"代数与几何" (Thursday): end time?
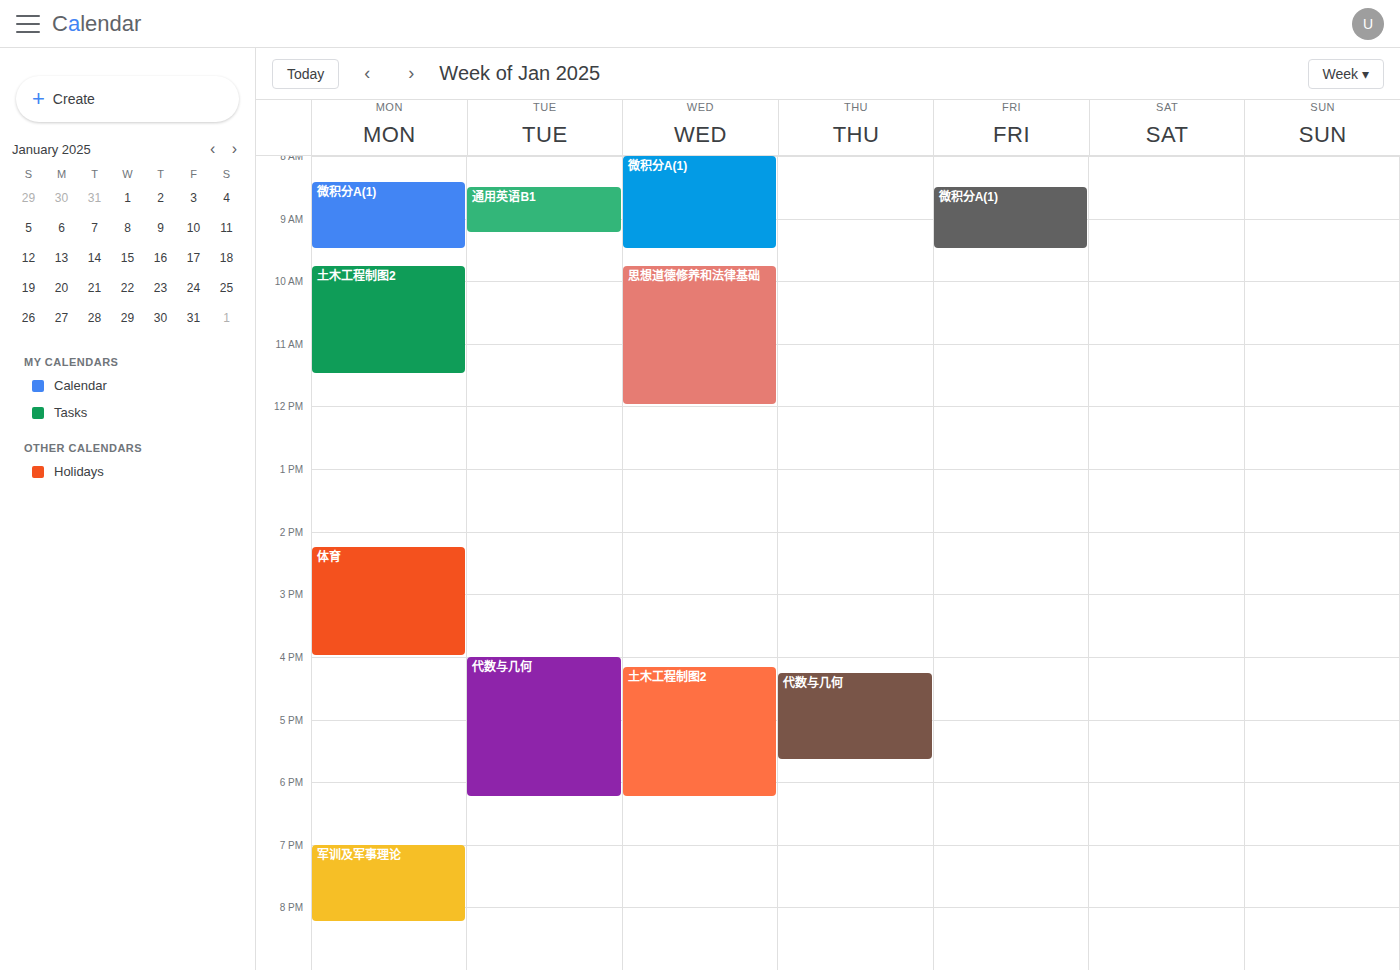
5:40 PM